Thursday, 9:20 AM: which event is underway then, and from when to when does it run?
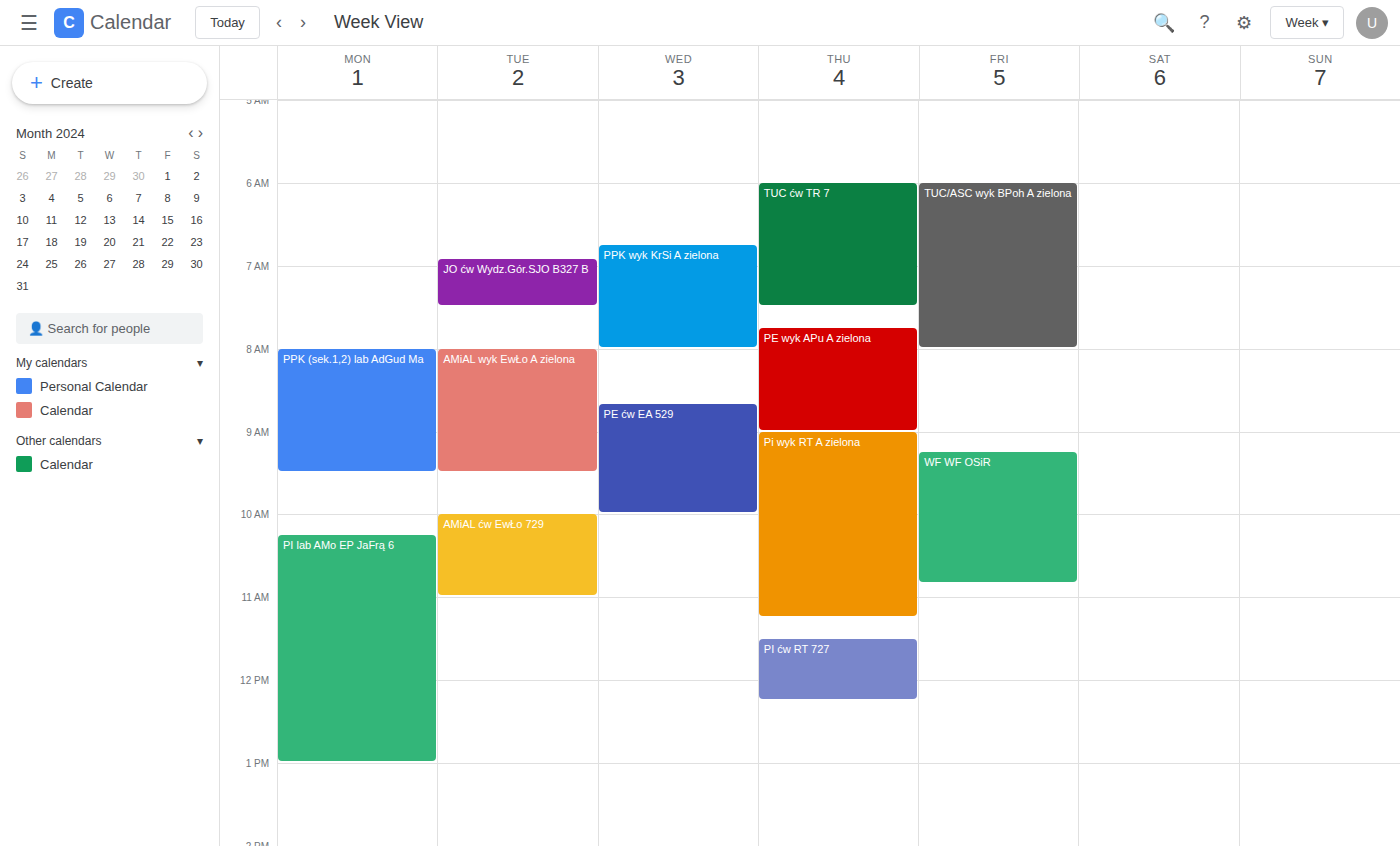
"Pi wyk RT A zielona", 9:00 AM to 11:15 AM